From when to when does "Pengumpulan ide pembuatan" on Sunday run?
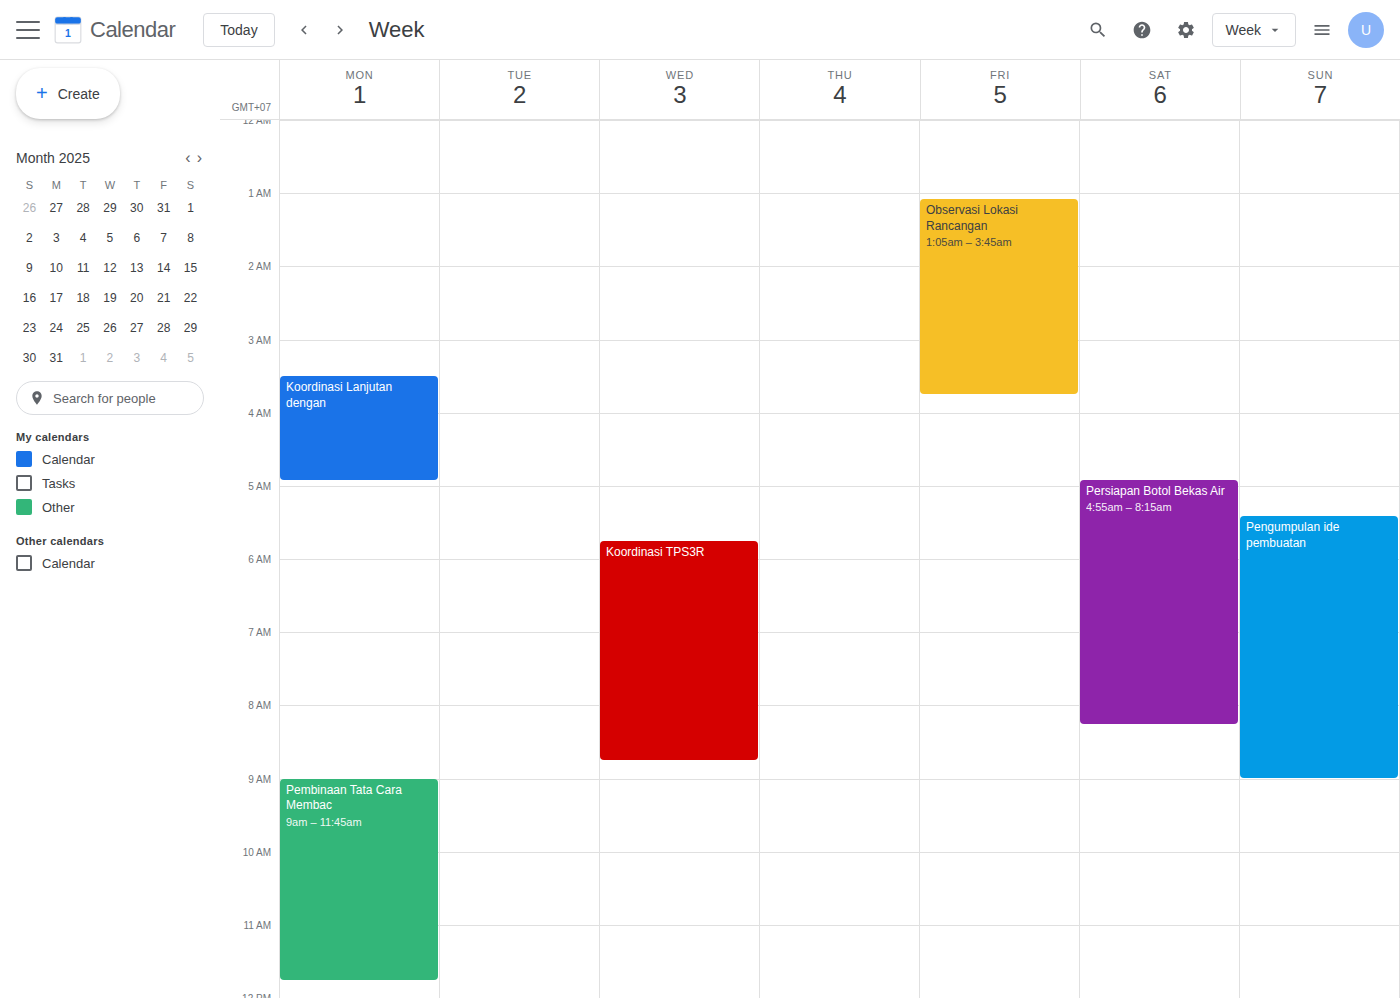
5:25 AM to 9:00 AM